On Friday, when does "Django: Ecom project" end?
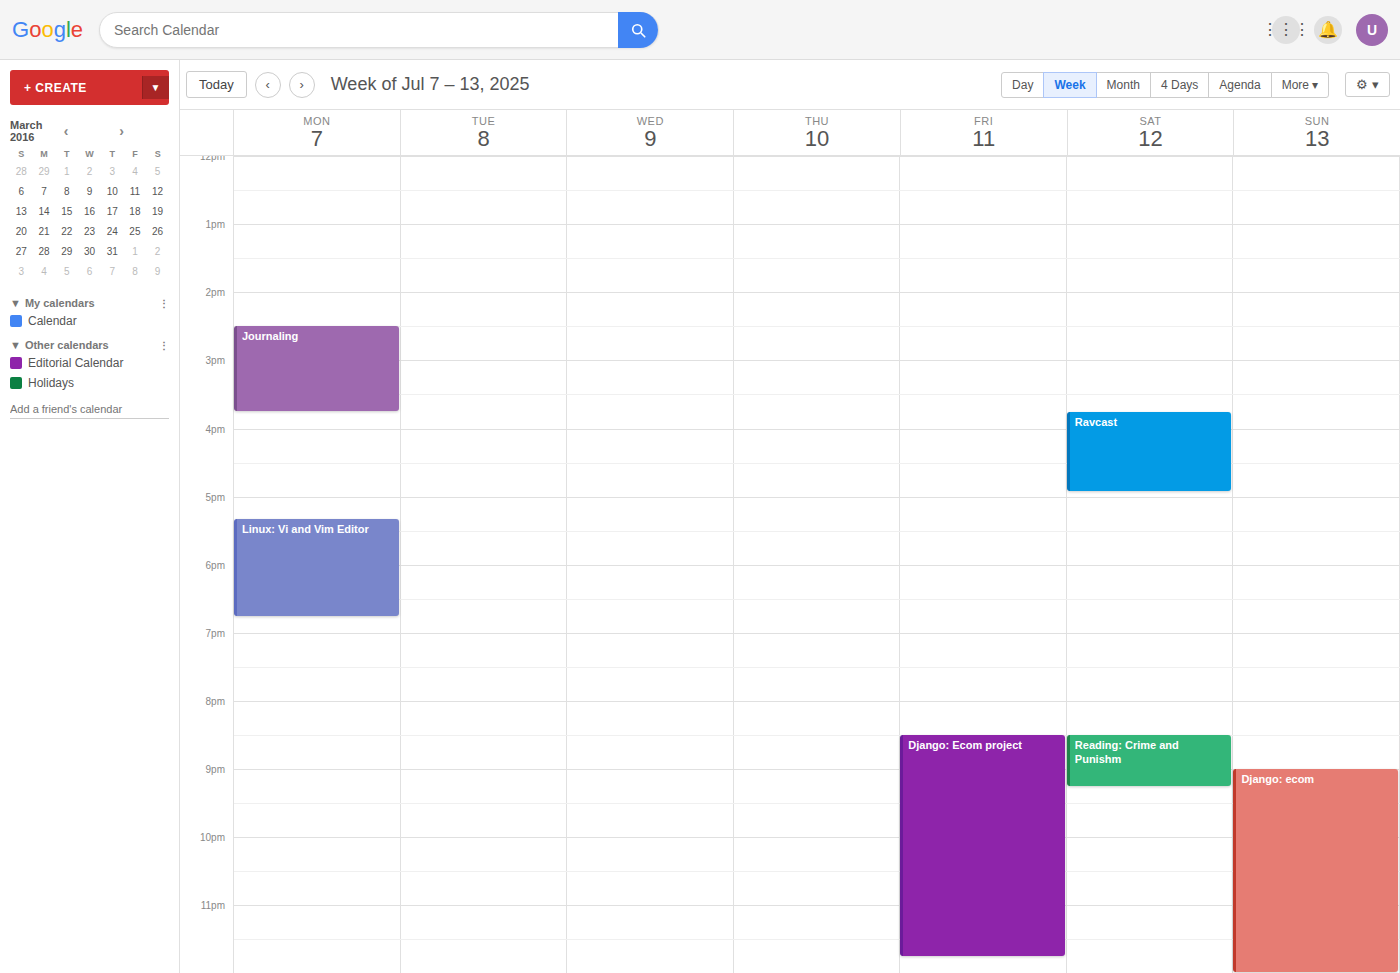
11:45 PM